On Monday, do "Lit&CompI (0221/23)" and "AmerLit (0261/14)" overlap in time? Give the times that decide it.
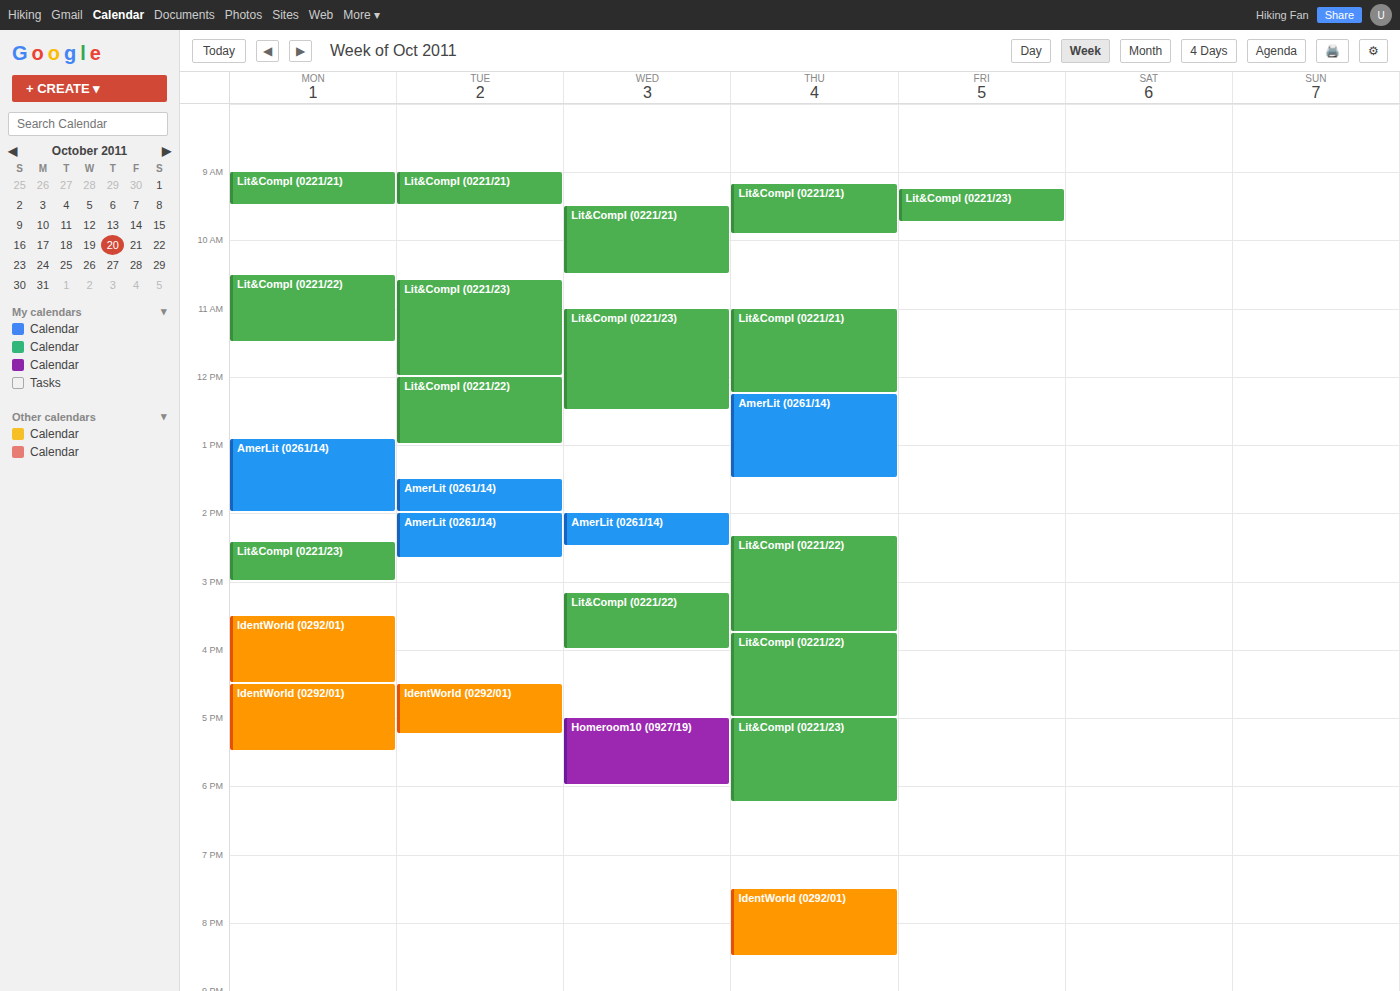
"AmerLit (0261/14)" ends at 2:00 PM and "Lit&CompI (0221/23)" starts at 2:25 PM -- no overlap.